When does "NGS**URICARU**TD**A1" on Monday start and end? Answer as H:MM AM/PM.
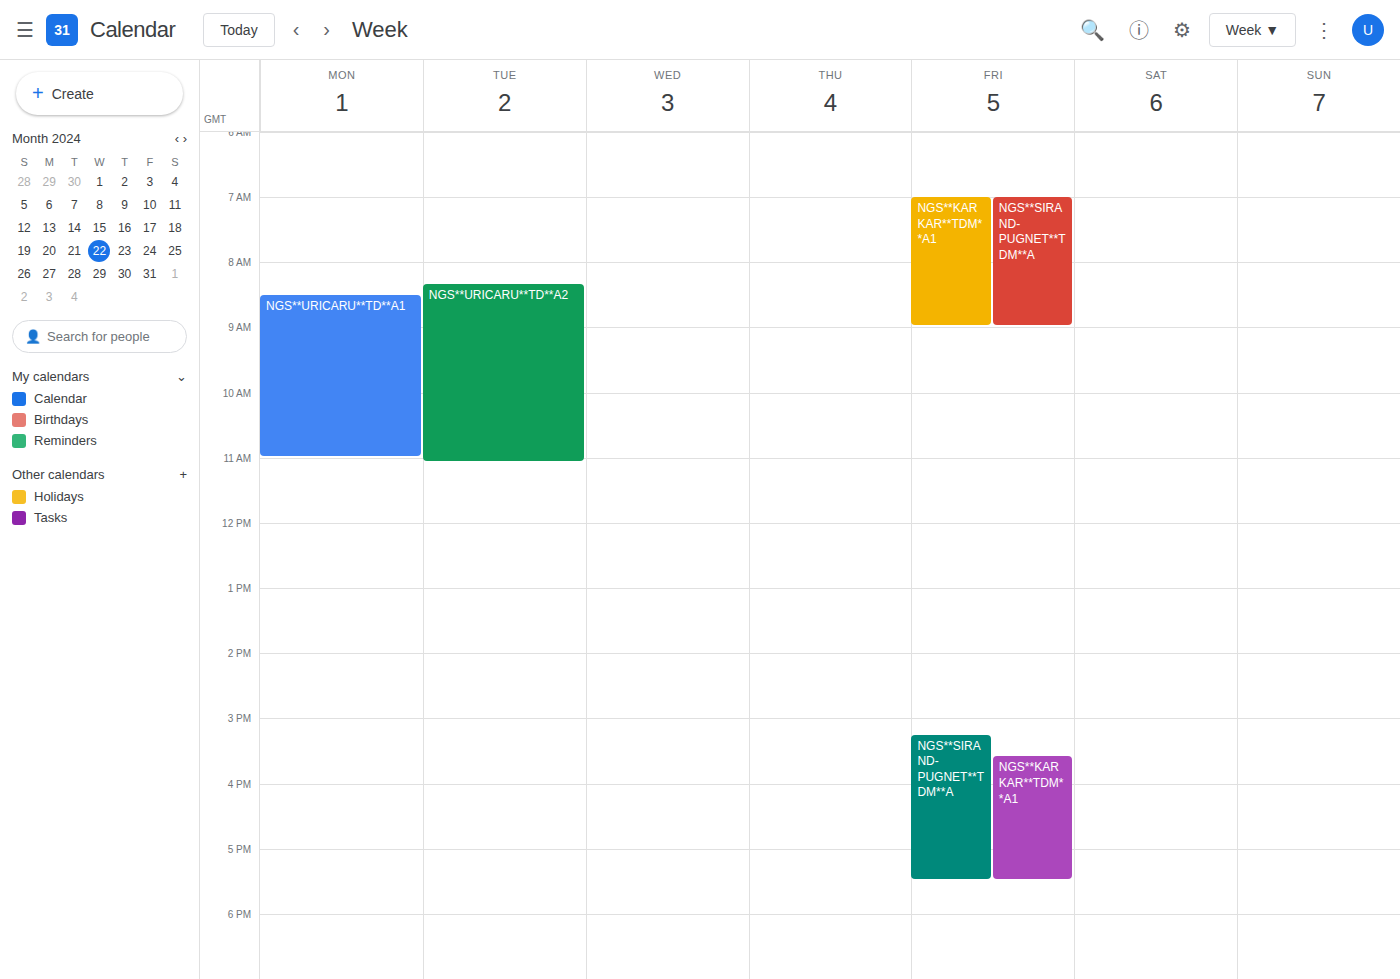
8:30 AM to 11:00 AM